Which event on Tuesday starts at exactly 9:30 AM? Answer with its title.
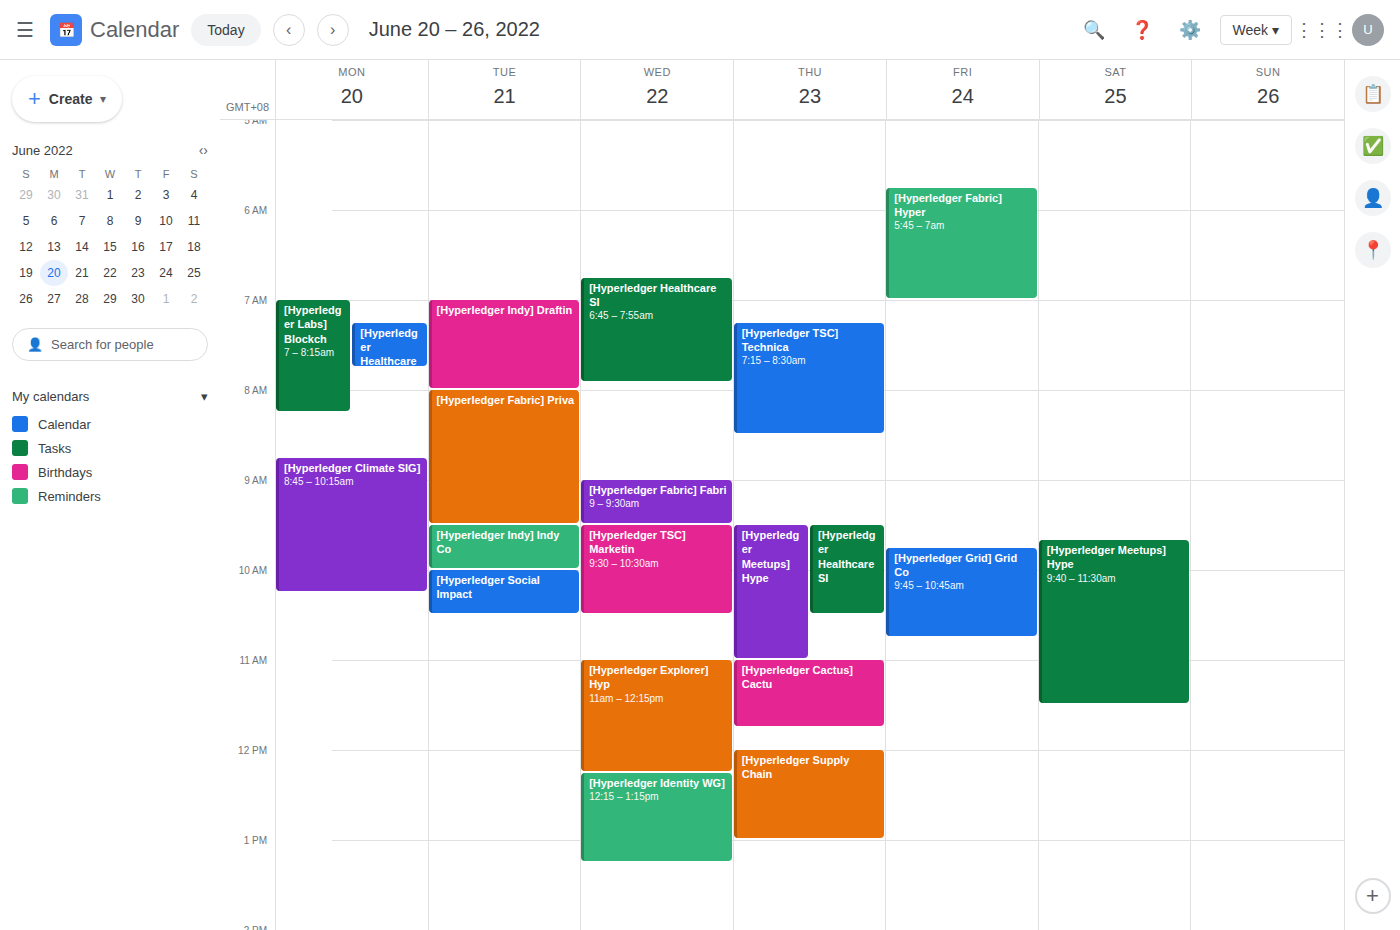
"[Hyperledger Indy] Indy Co"